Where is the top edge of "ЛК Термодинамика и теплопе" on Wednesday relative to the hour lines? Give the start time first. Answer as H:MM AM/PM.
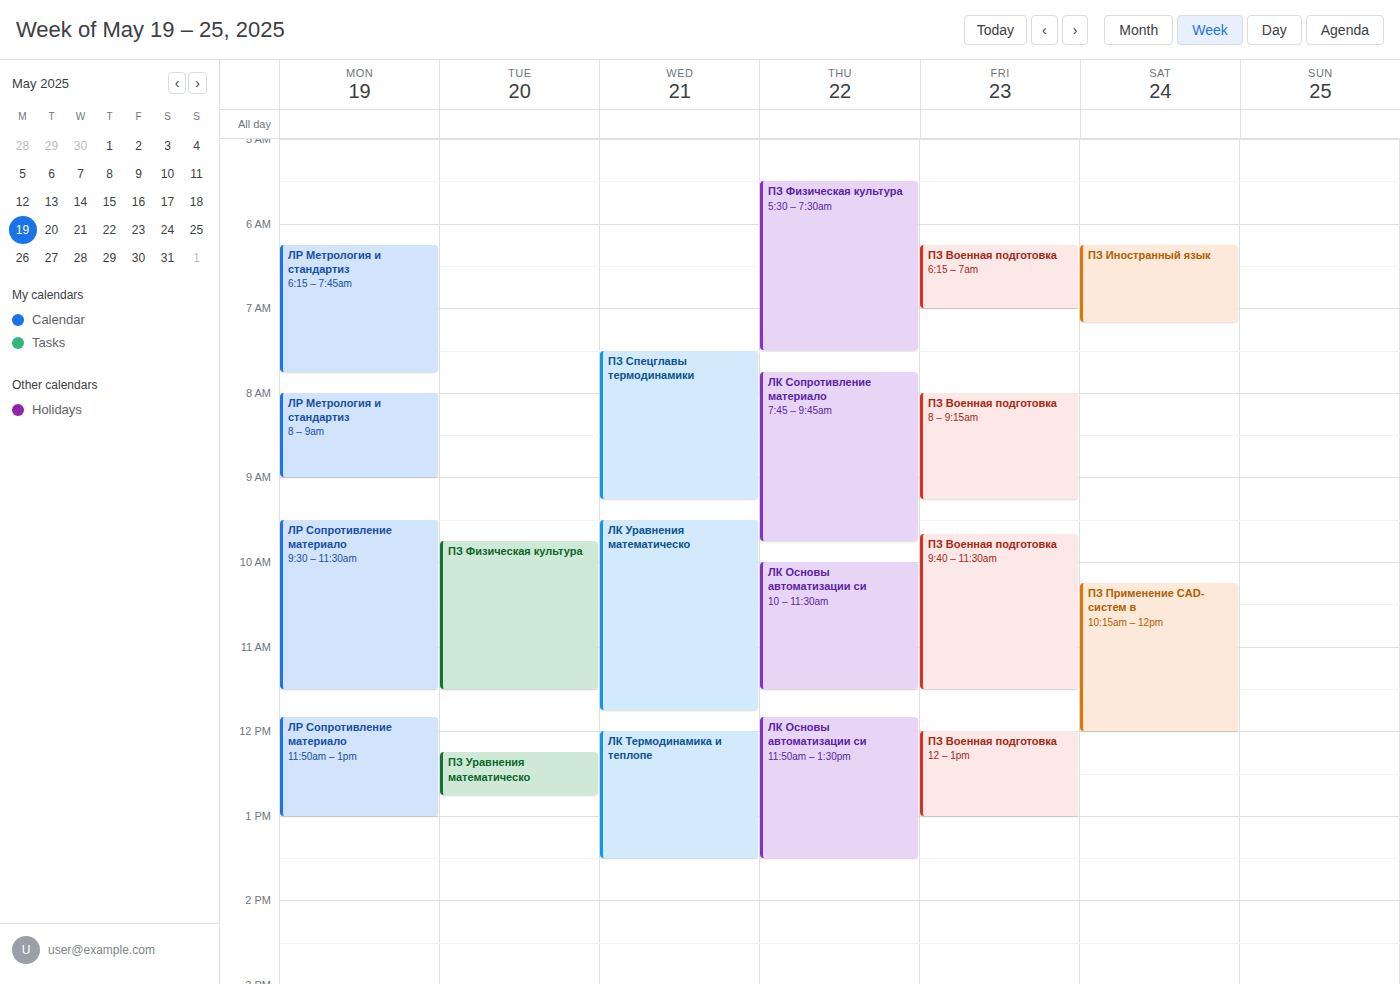
12:00 PM -- exactly on the 12 PM line.